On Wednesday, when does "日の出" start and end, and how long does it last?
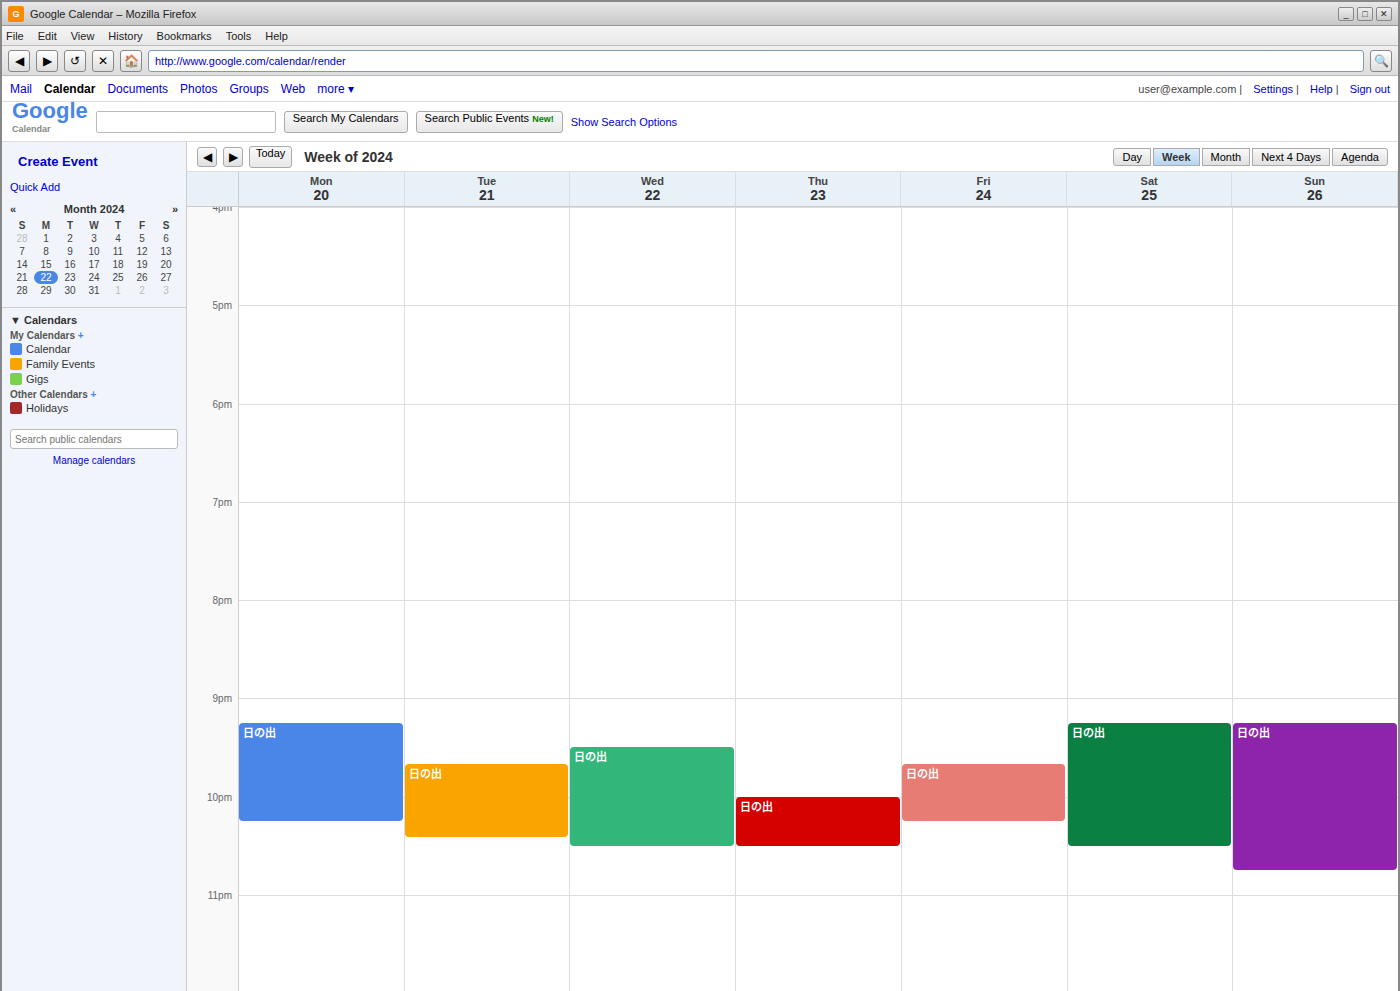
9:30 PM to 10:30 PM, 1 hour